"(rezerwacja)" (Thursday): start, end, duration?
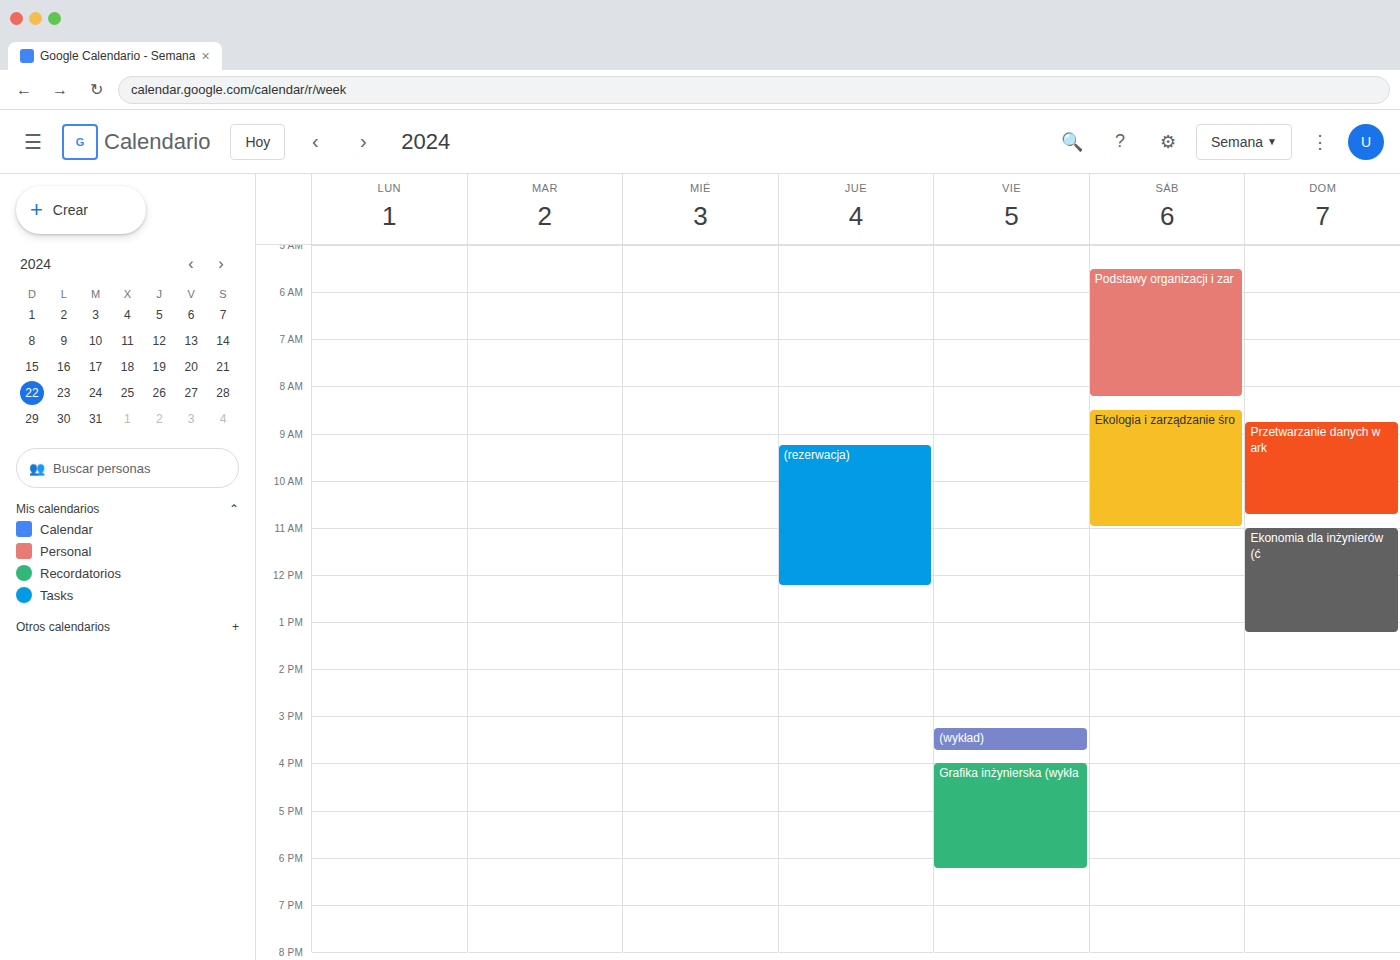
09:15 to 12:15, 3 hours